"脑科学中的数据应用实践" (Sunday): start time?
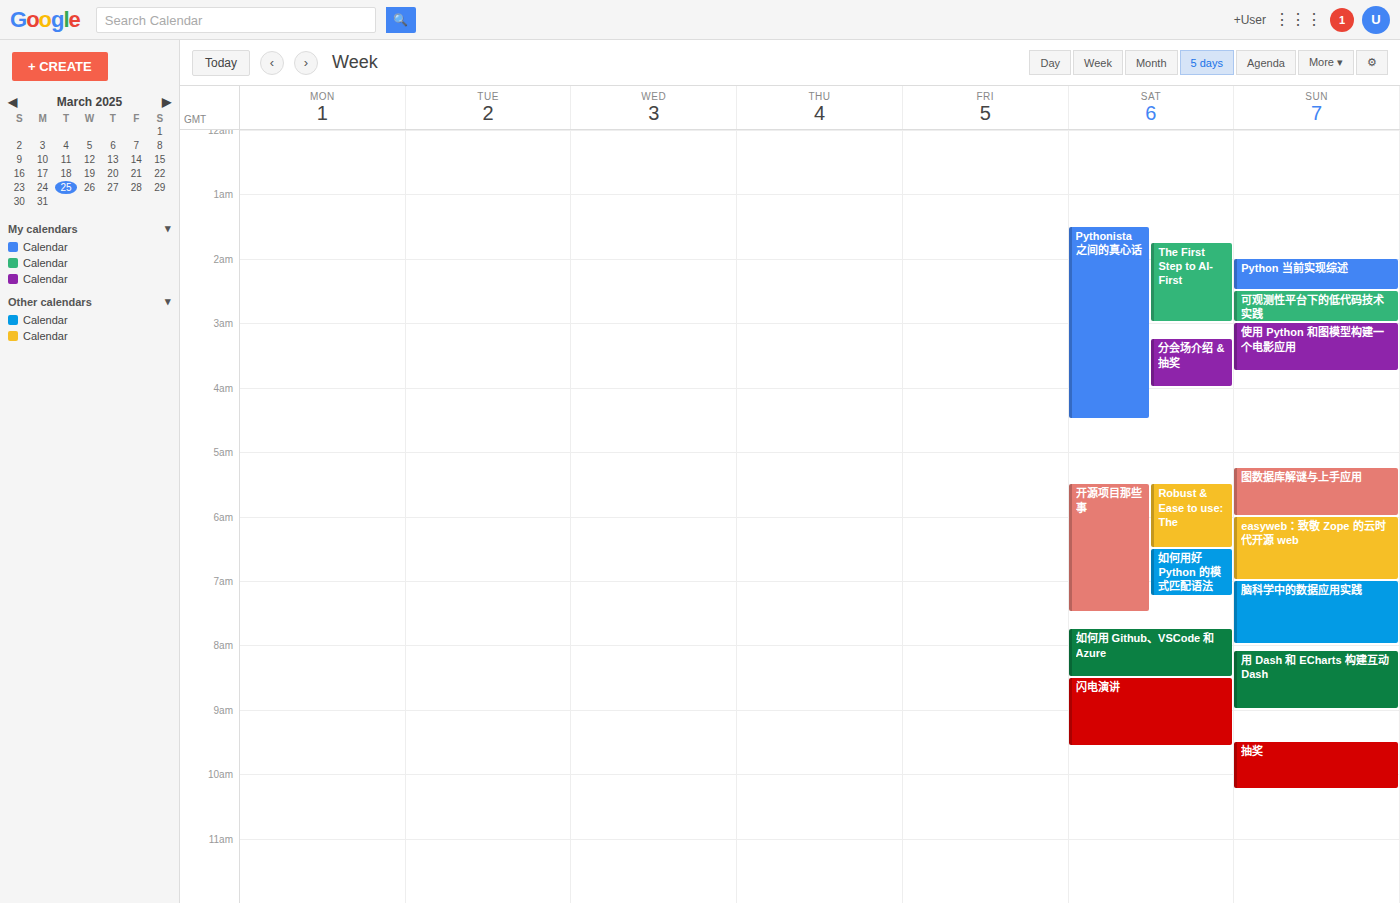
7:00 AM